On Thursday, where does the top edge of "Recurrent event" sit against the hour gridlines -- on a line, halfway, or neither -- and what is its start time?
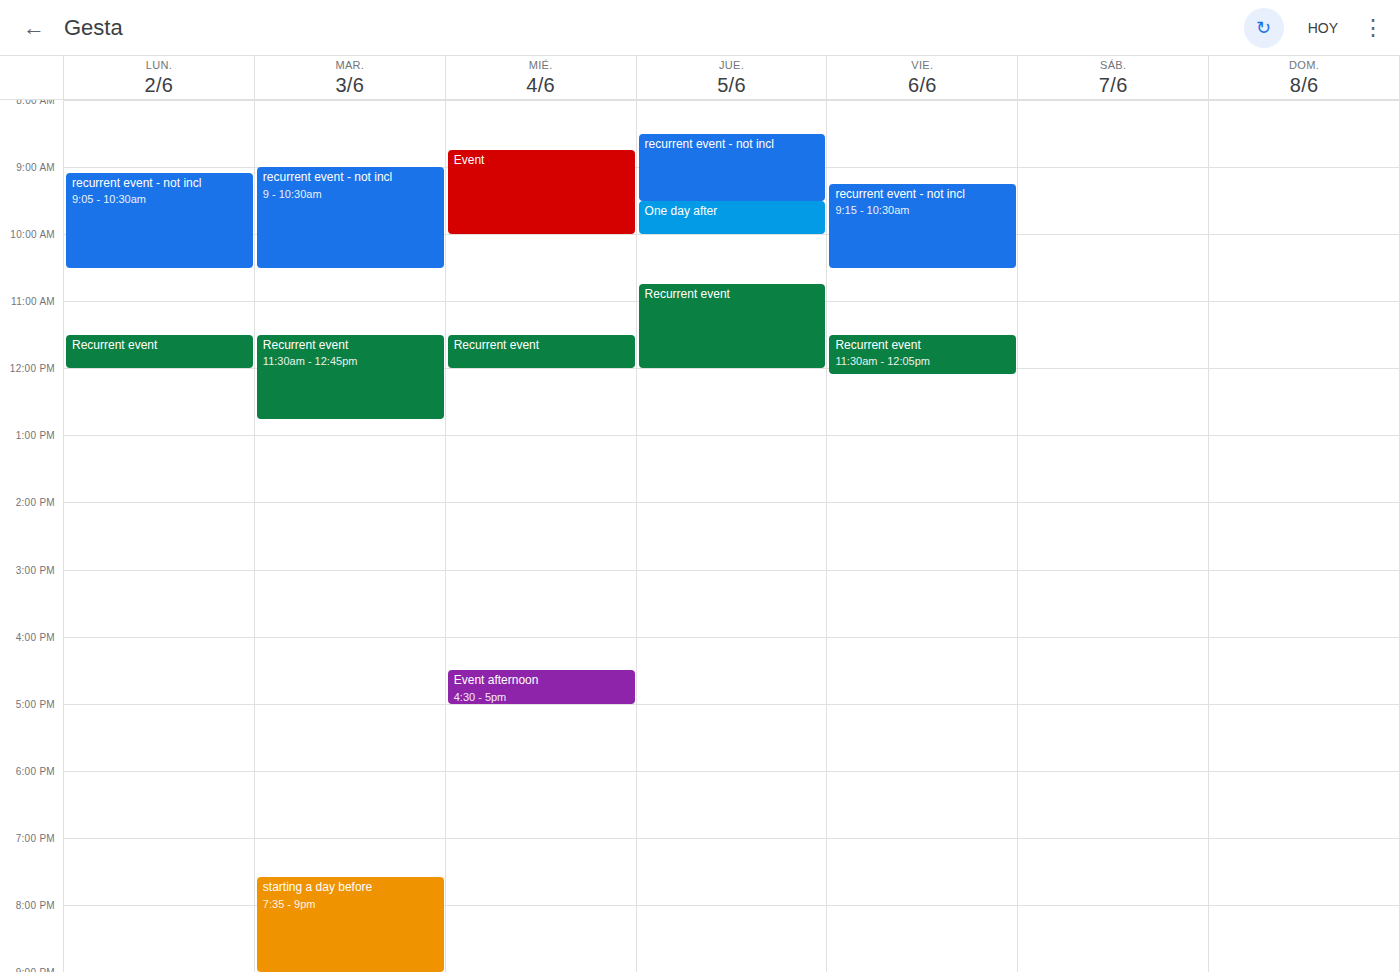
10:45 AM -- neither: three quarters of the way from the 10 AM line to the 11 AM line.